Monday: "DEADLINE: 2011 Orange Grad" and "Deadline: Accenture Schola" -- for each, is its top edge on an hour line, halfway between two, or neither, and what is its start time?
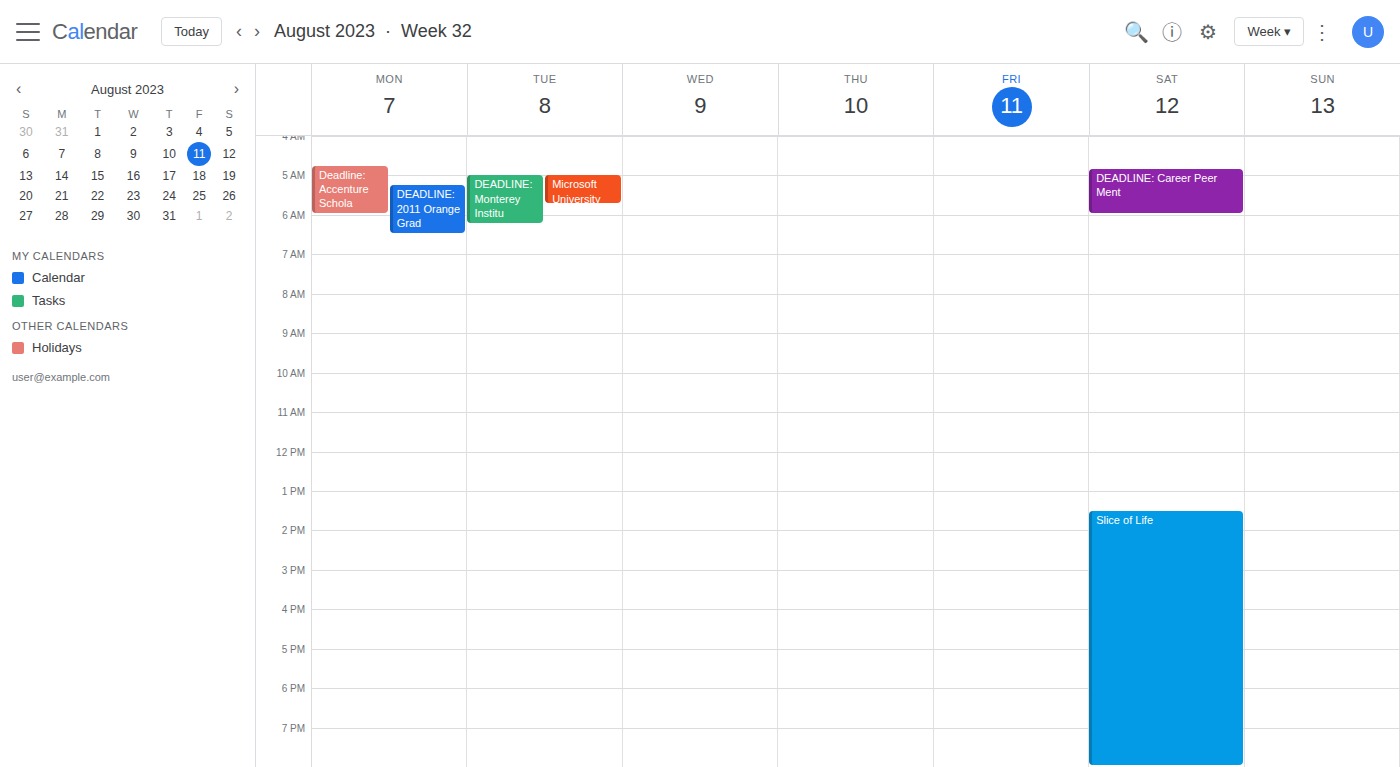
"DEADLINE: 2011 Orange Grad": 5:15 AM, neither: a quarter of the way from the 5 AM line to the 6 AM line. "Deadline: Accenture Schola": 4:45 AM, neither: three quarters of the way from the 4 AM line to the 5 AM line.